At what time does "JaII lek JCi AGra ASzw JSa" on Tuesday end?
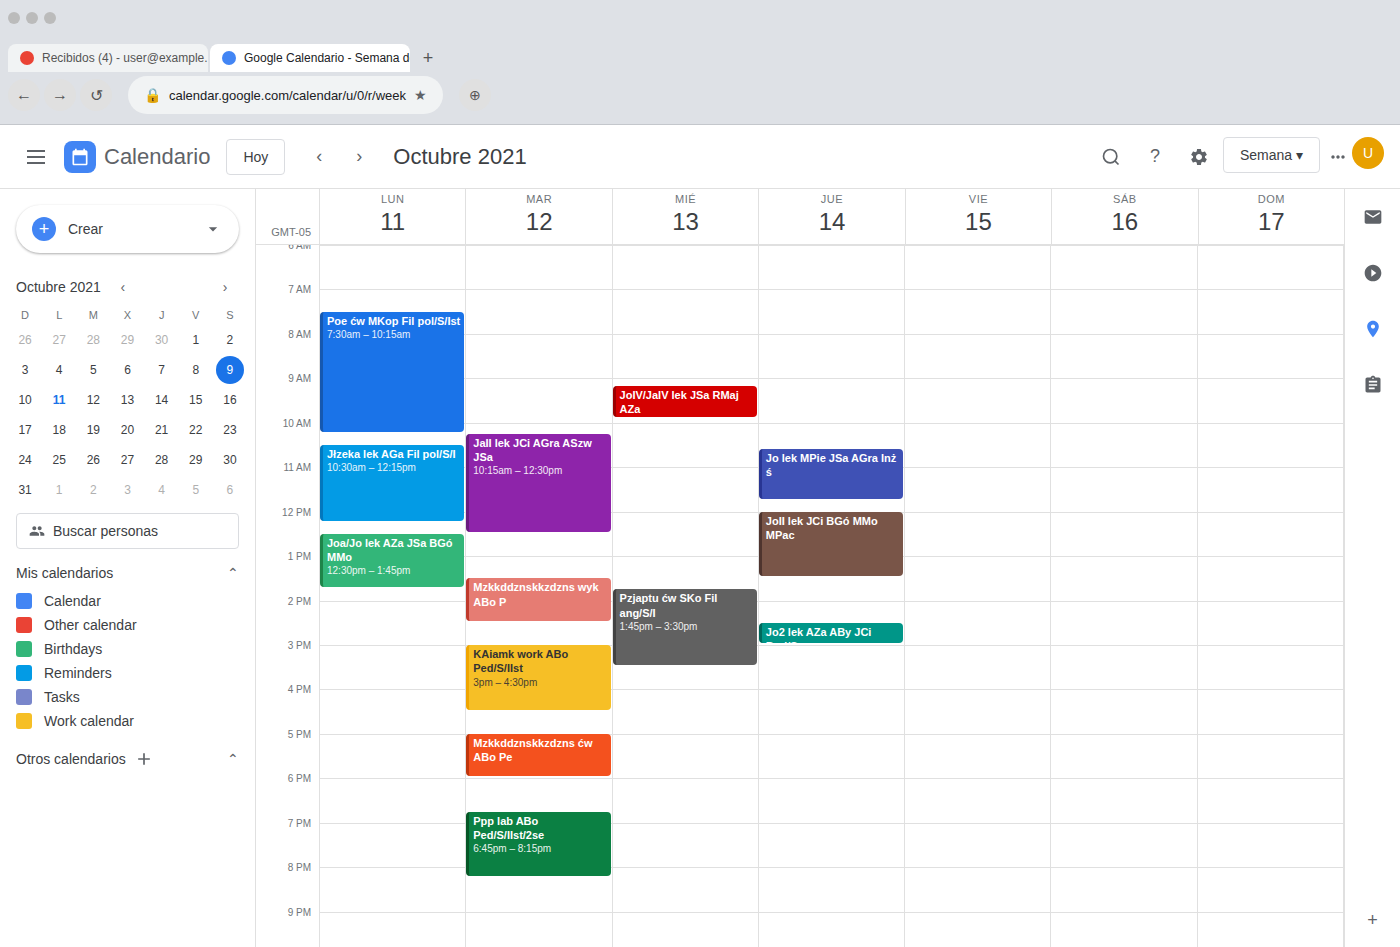
12:30 PM